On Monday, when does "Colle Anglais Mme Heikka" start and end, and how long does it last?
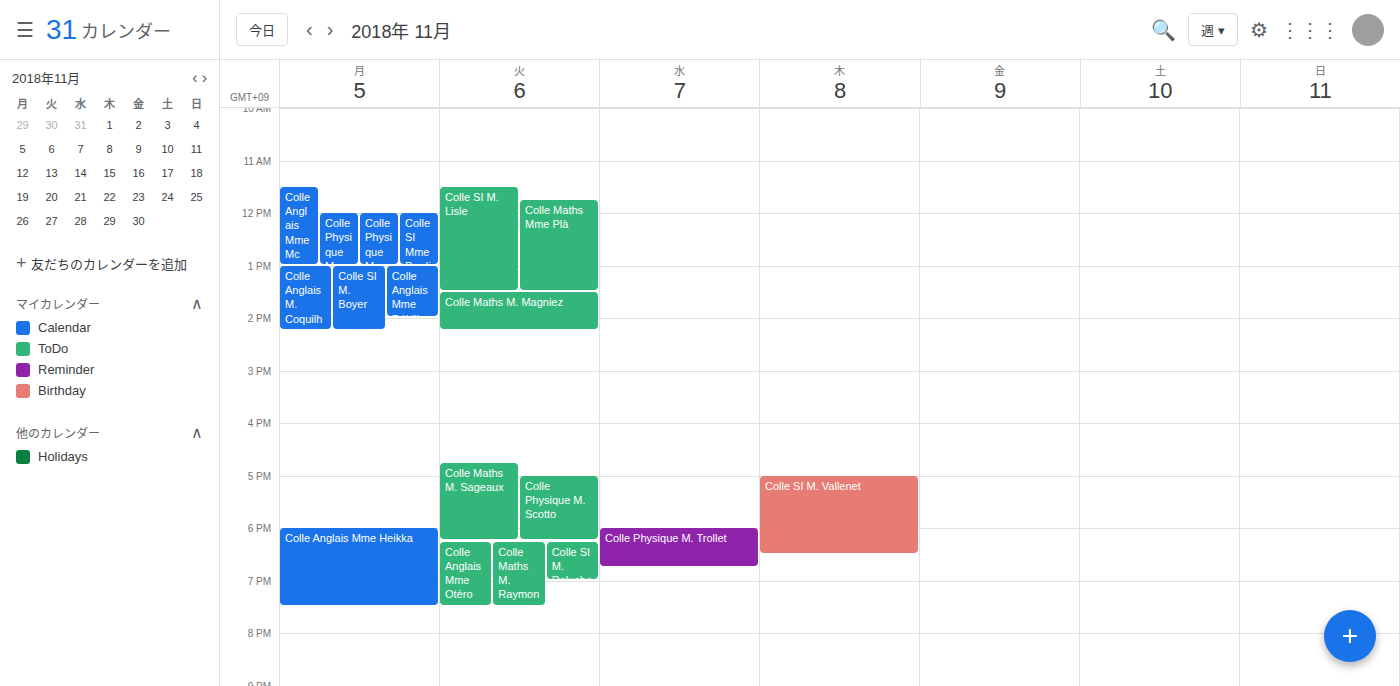
6:00 PM to 7:30 PM, 1 hour 30 minutes